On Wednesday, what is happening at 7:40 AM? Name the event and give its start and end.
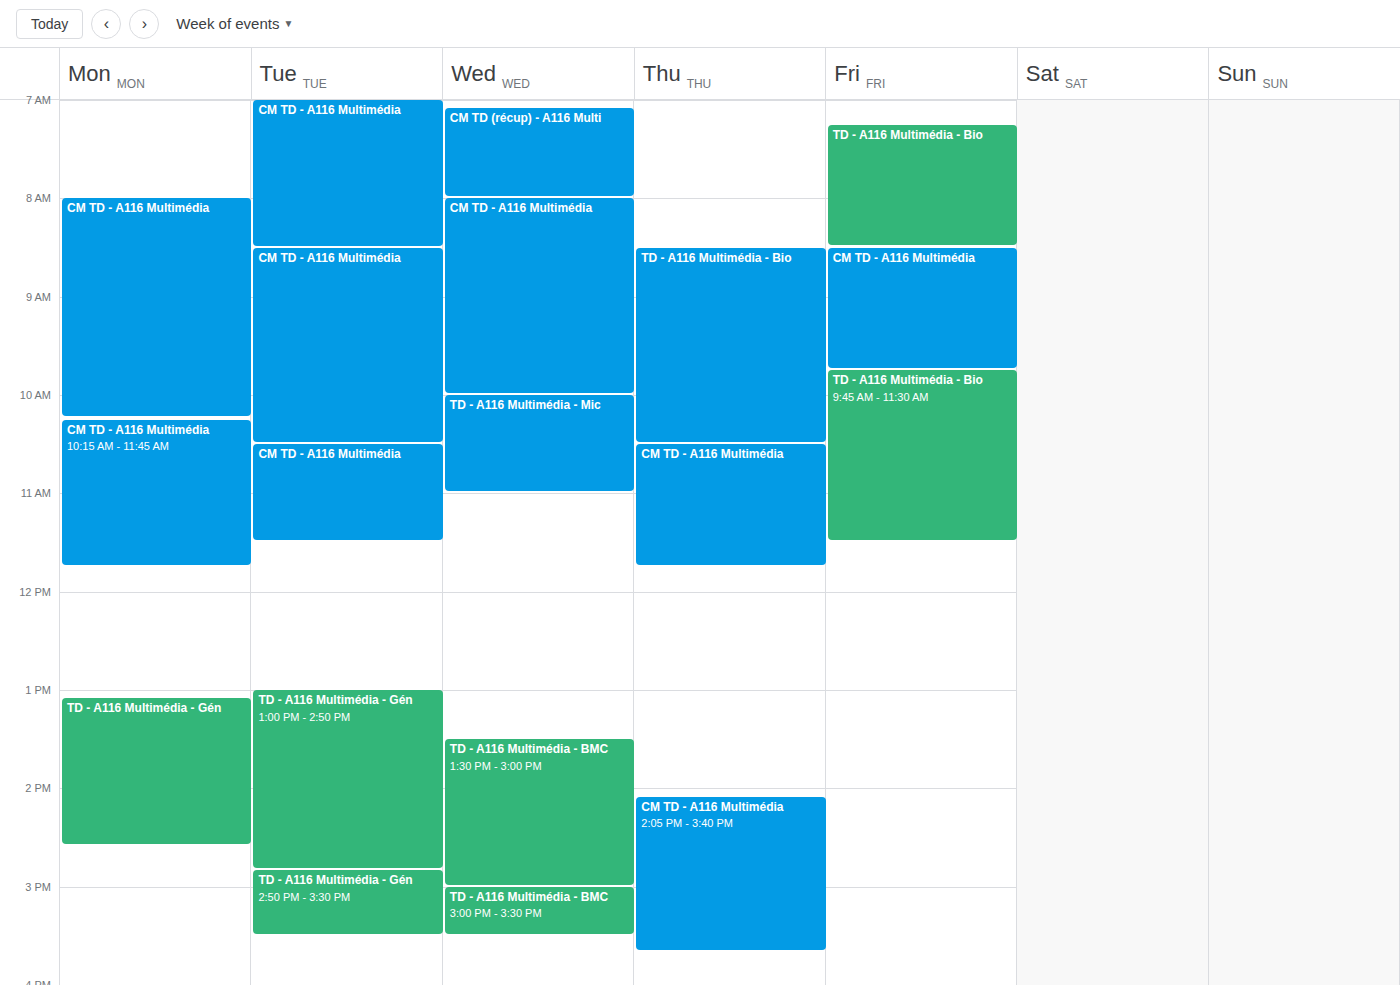
"CM TD (récup) - A116 Multi", 7:05 AM to 8:00 AM